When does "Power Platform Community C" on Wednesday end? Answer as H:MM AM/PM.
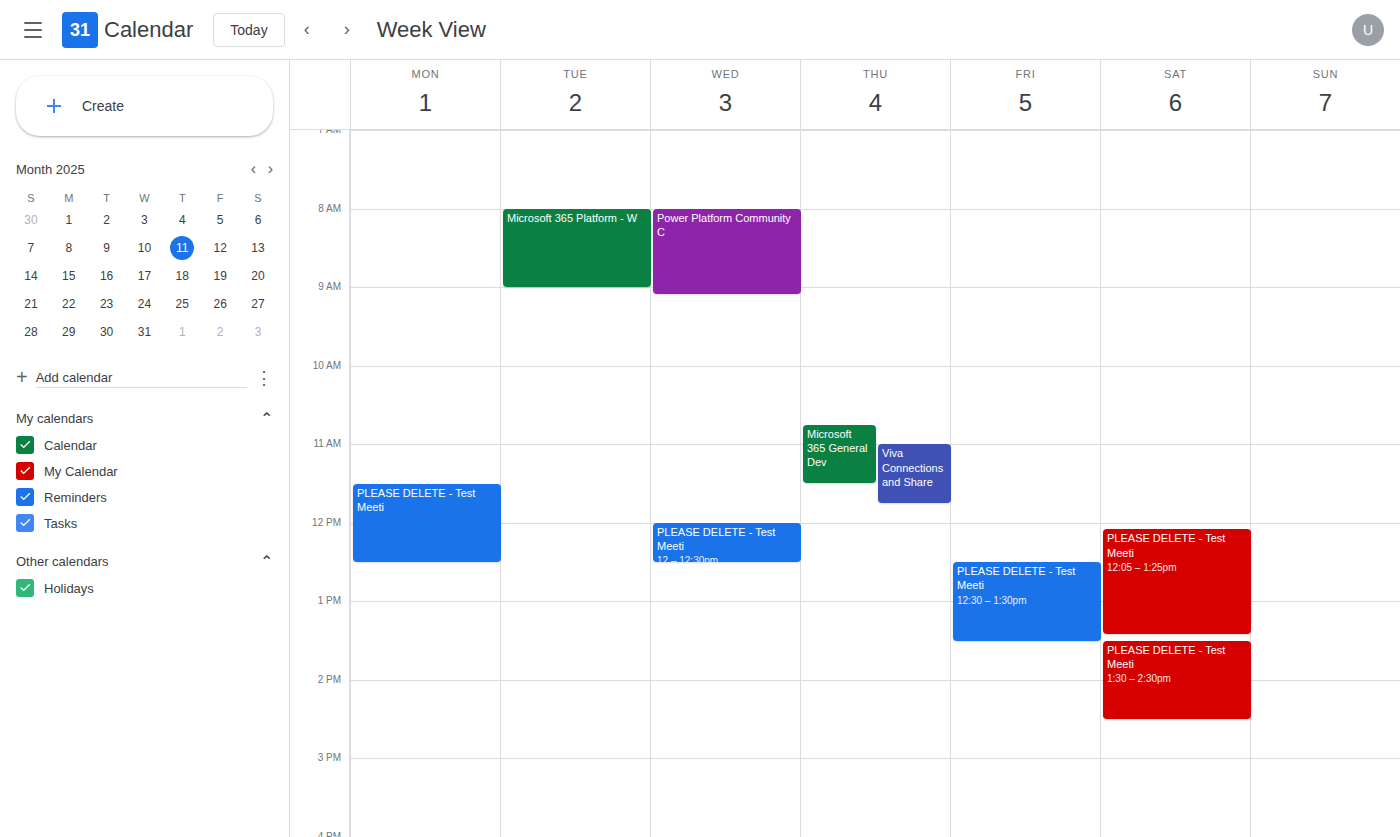
9:05 AM